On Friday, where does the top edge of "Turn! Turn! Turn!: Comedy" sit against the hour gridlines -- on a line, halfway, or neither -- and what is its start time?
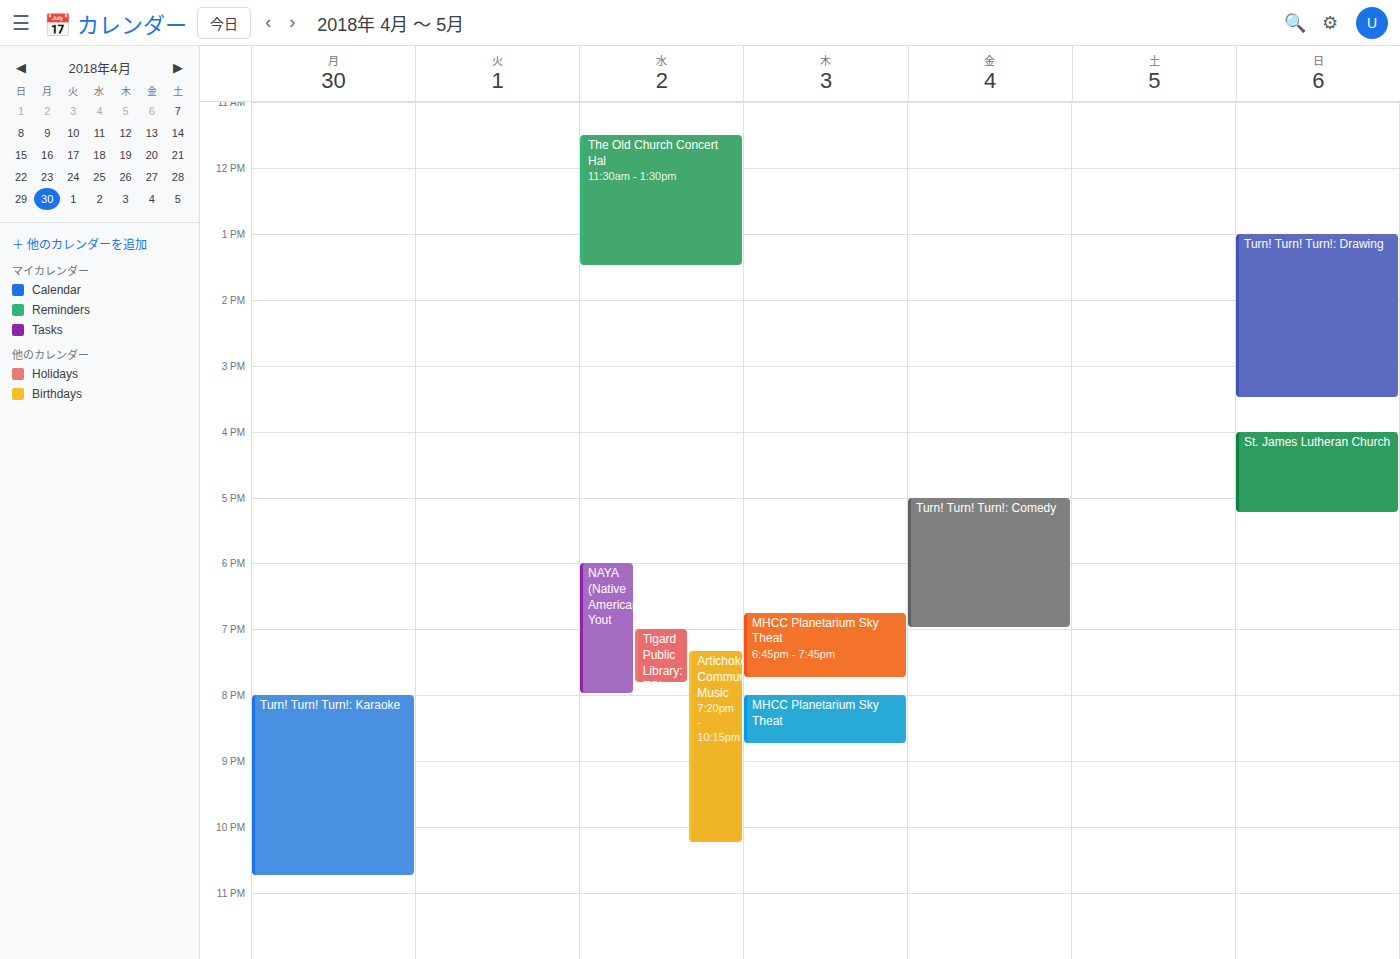
5:00 PM -- exactly on the 5 PM line.